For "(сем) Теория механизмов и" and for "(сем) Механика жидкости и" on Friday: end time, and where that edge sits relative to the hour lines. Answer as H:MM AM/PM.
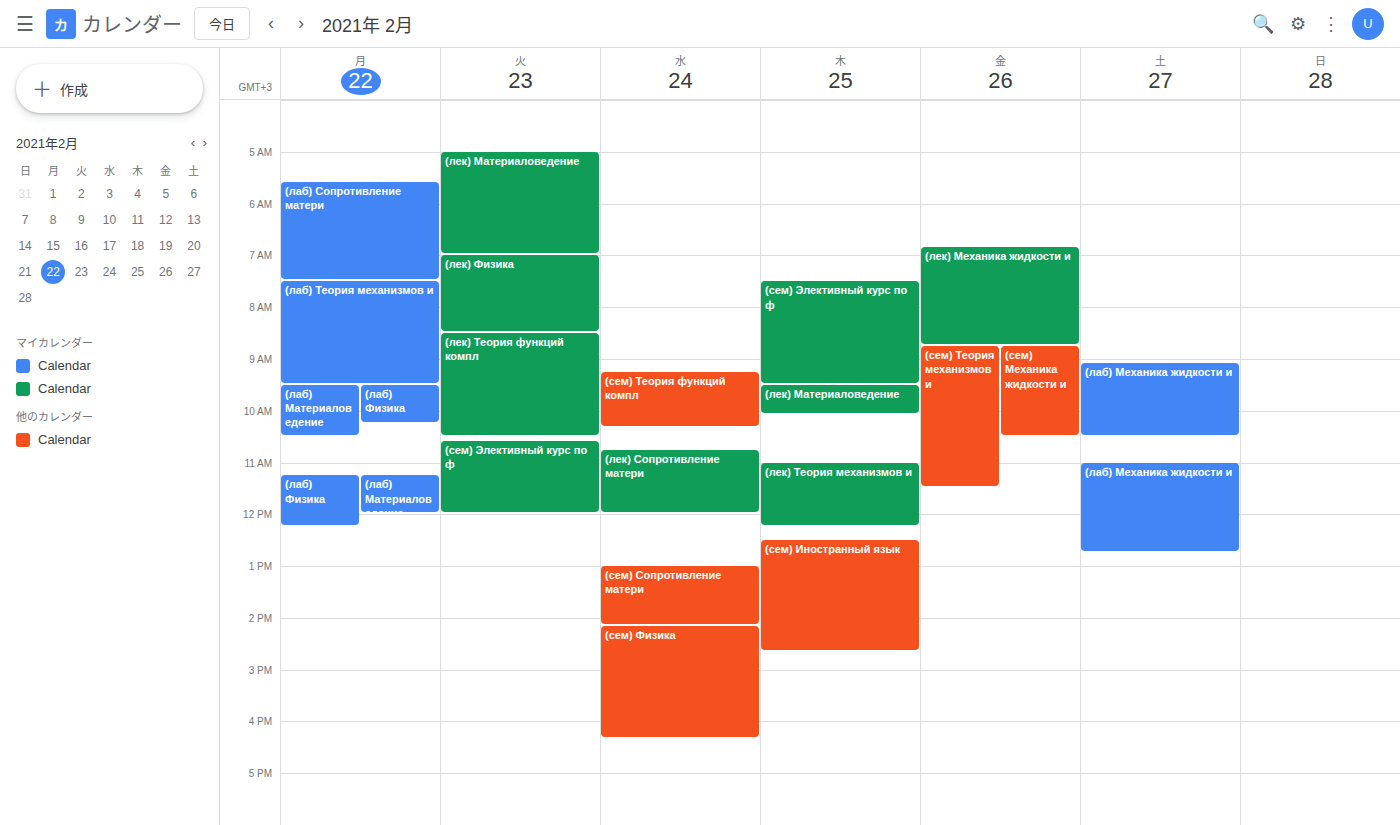
"(сем) Теория механизмов и": 11:30 AM, halfway between the 11 AM and 12 PM lines. "(сем) Механика жидкости и": 10:30 AM, halfway between the 10 AM and 11 AM lines.